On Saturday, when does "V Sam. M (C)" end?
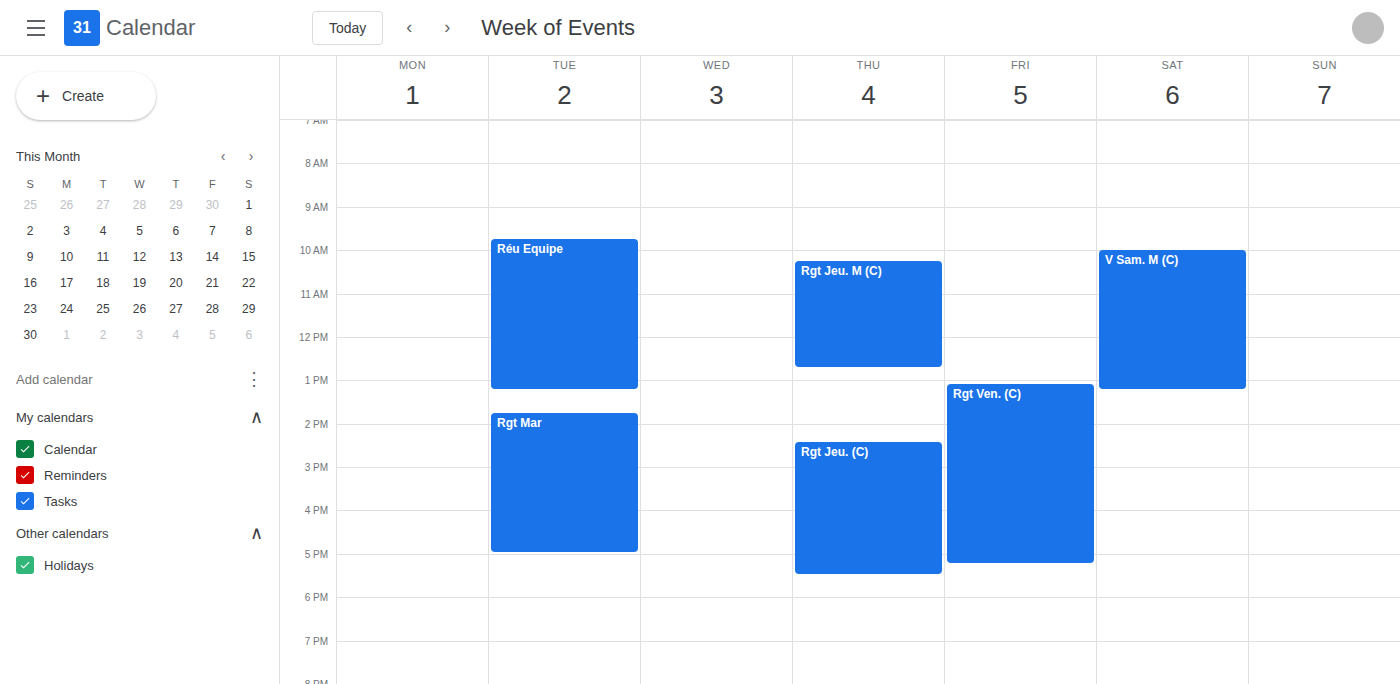
1:15 PM